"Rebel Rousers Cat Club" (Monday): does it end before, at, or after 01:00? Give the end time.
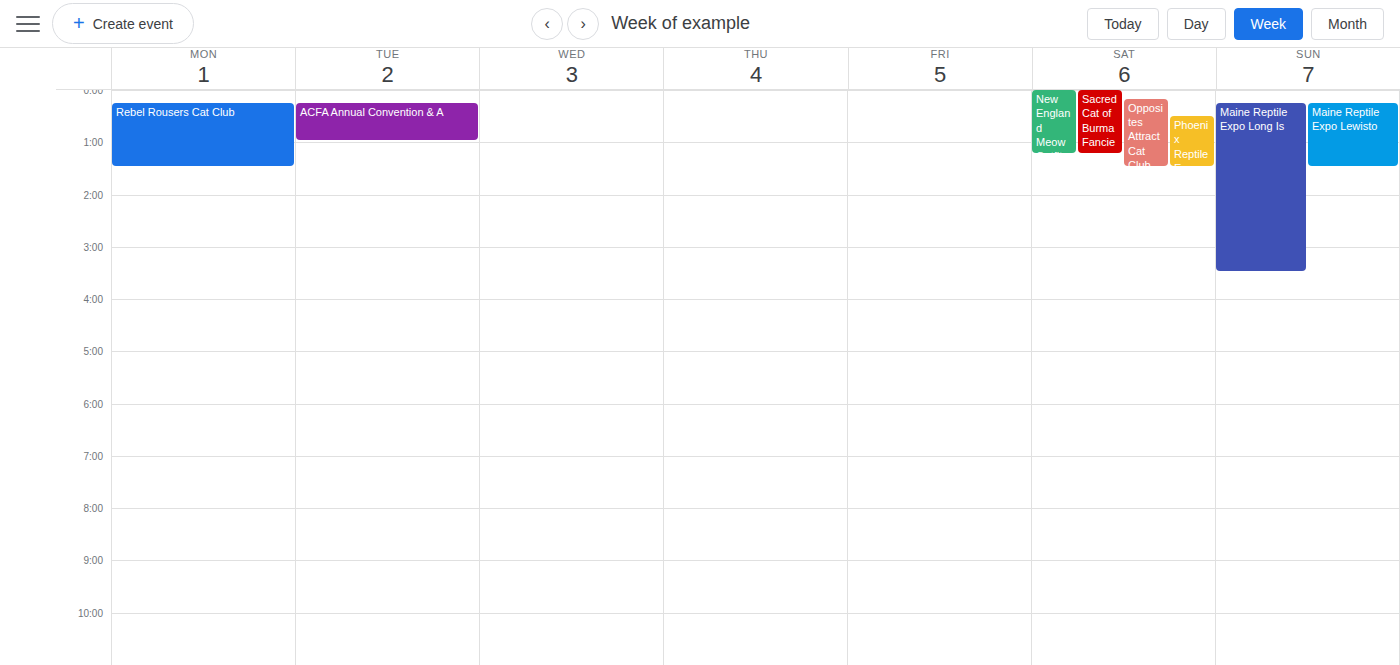
01:30 -- after 01:00, 30 minutes below the 01:00 line.